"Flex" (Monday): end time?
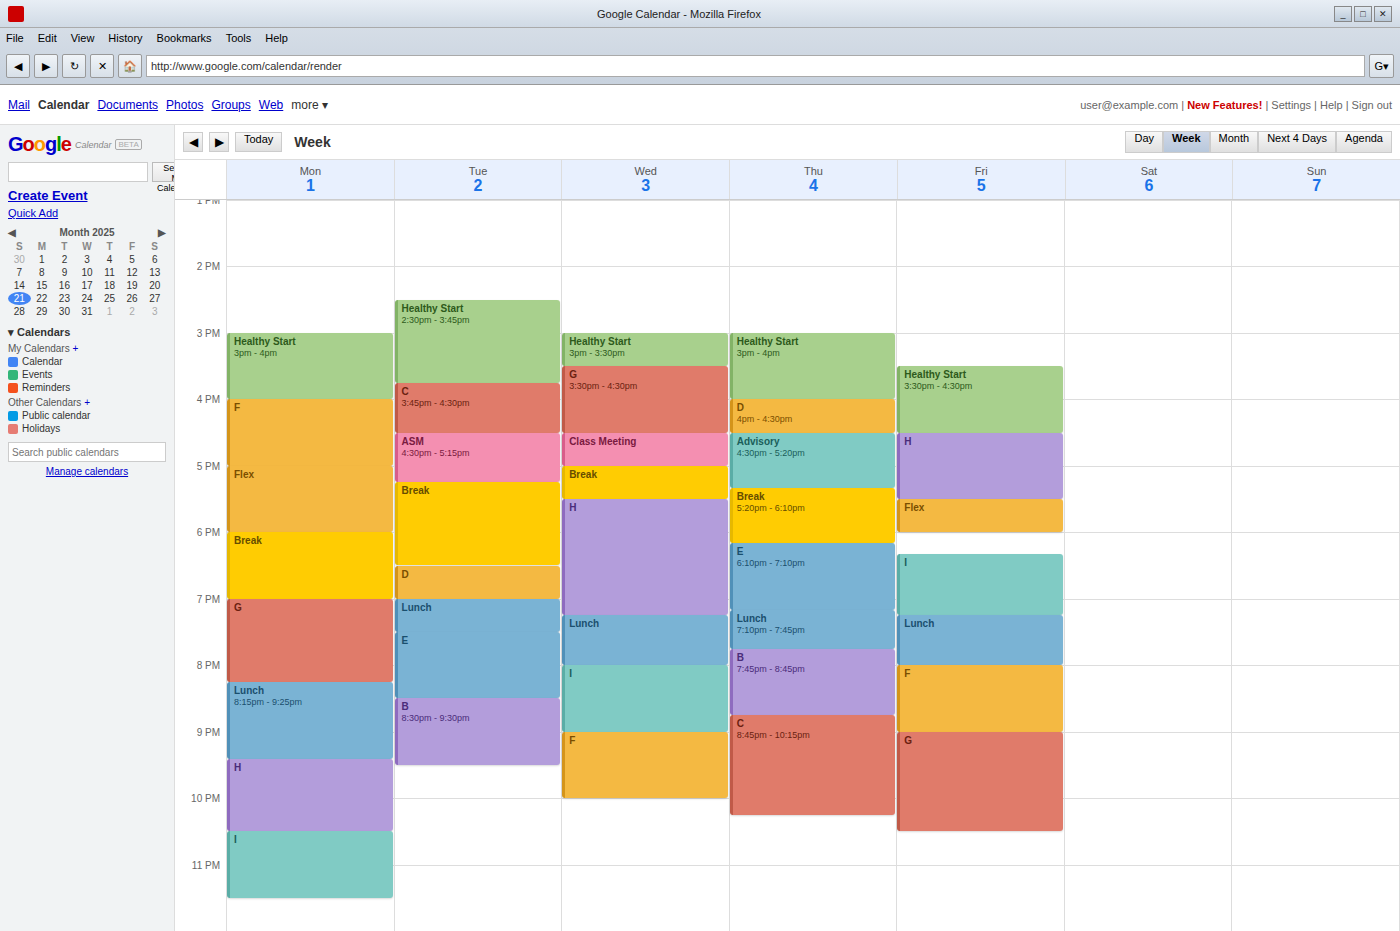
6:00 PM